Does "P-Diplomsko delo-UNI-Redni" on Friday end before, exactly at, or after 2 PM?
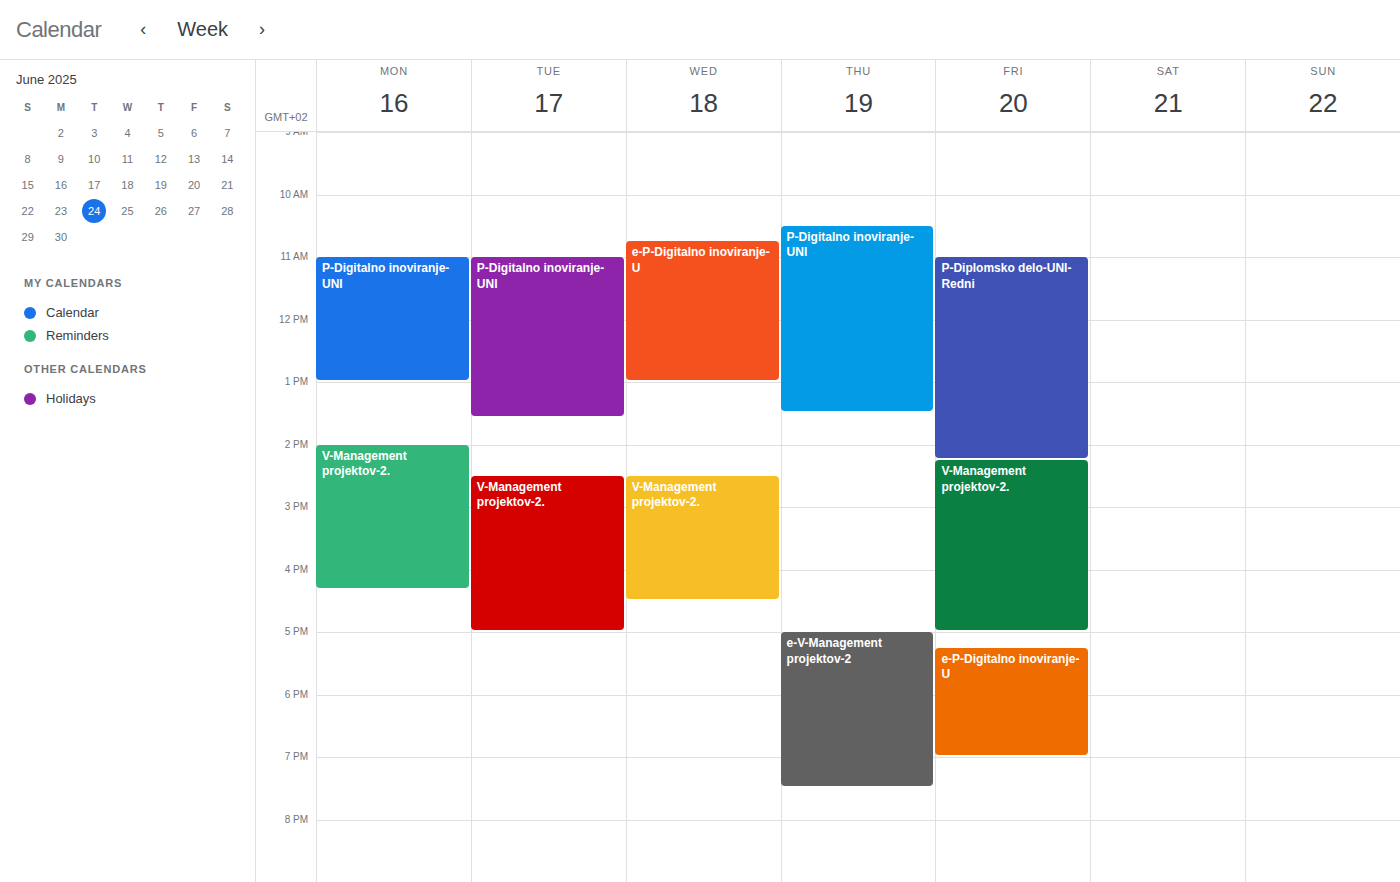
2:15 PM -- after 2 PM, 15 minutes below the 2 PM line.